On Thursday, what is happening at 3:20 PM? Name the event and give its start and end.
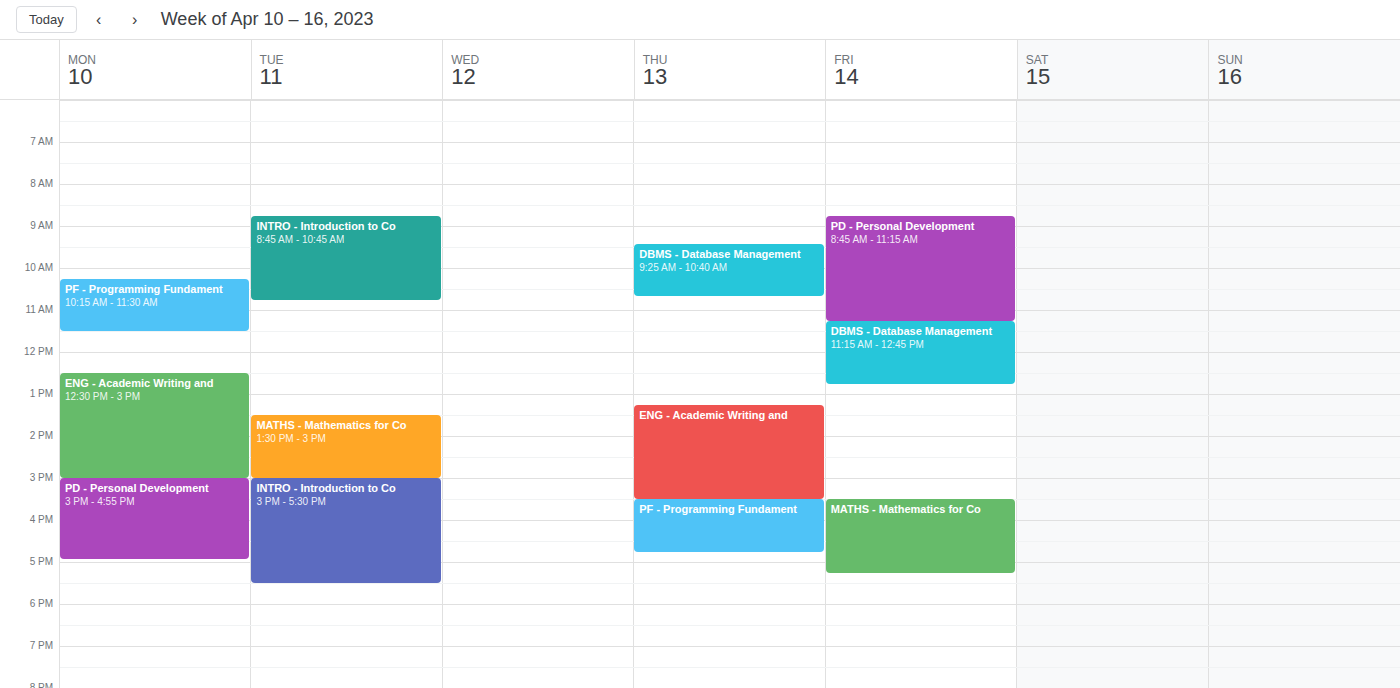
"ENG - Academic Writing and", 1:15 PM to 3:30 PM